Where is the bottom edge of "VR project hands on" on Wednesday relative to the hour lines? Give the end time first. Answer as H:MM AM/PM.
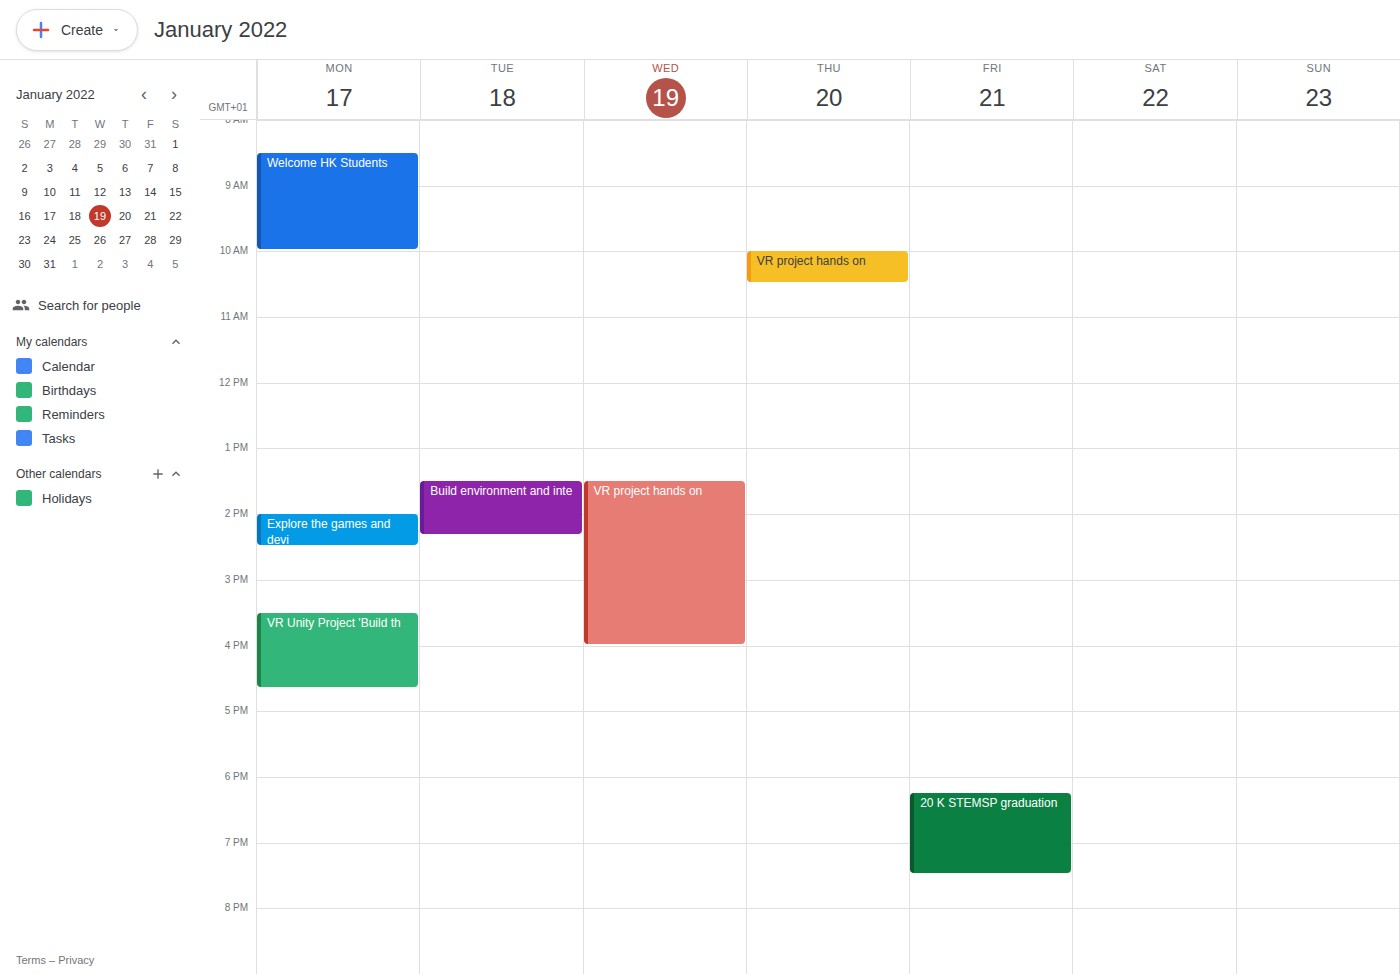
4:00 PM -- exactly on the 4 PM line.